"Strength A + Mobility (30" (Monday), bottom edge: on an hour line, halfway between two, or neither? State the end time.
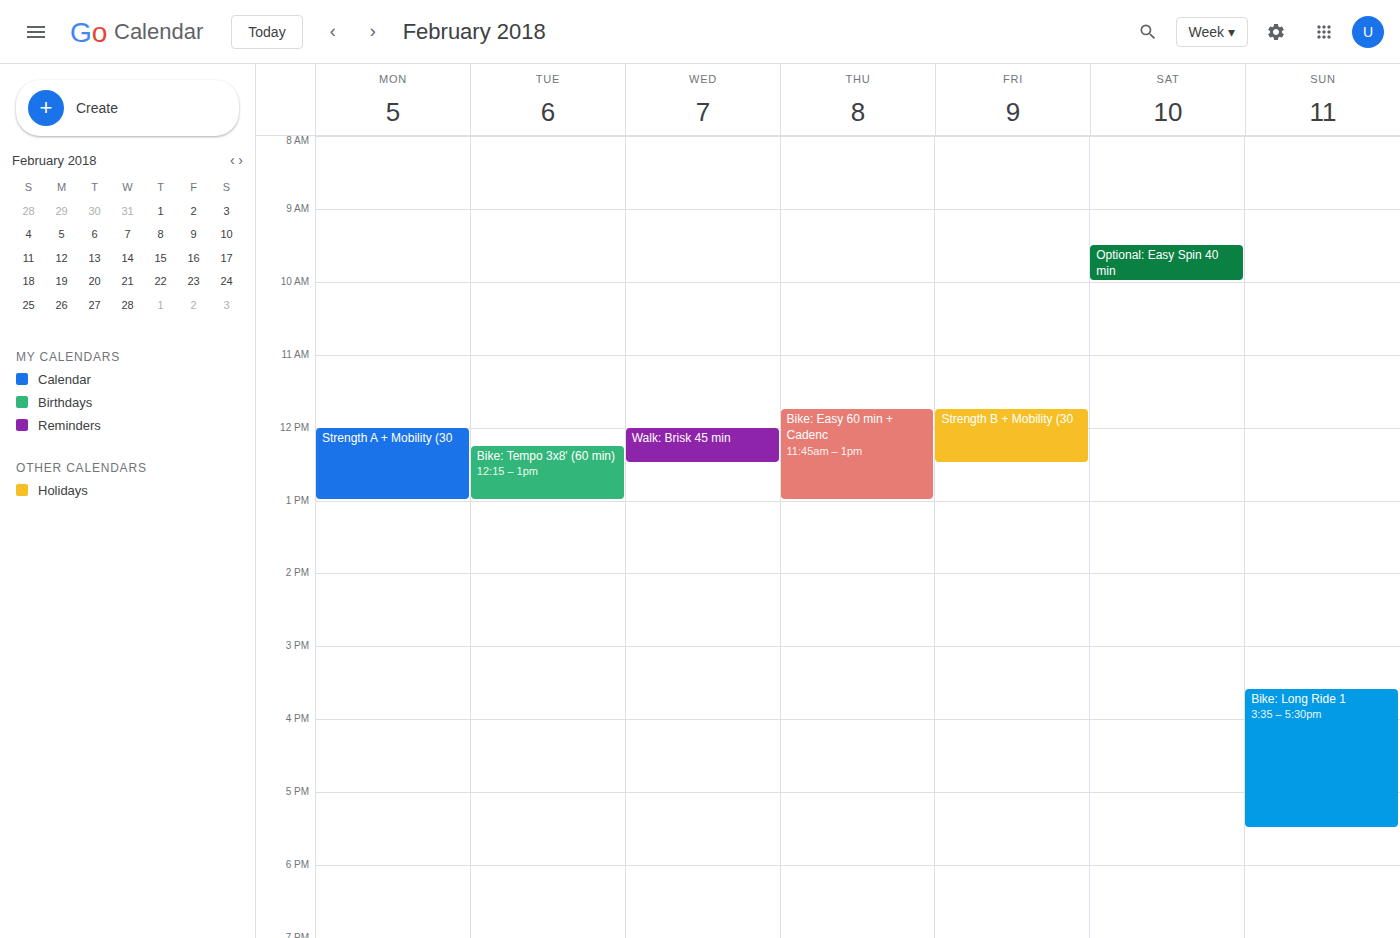
1:00 PM -- exactly on the 1 PM line.